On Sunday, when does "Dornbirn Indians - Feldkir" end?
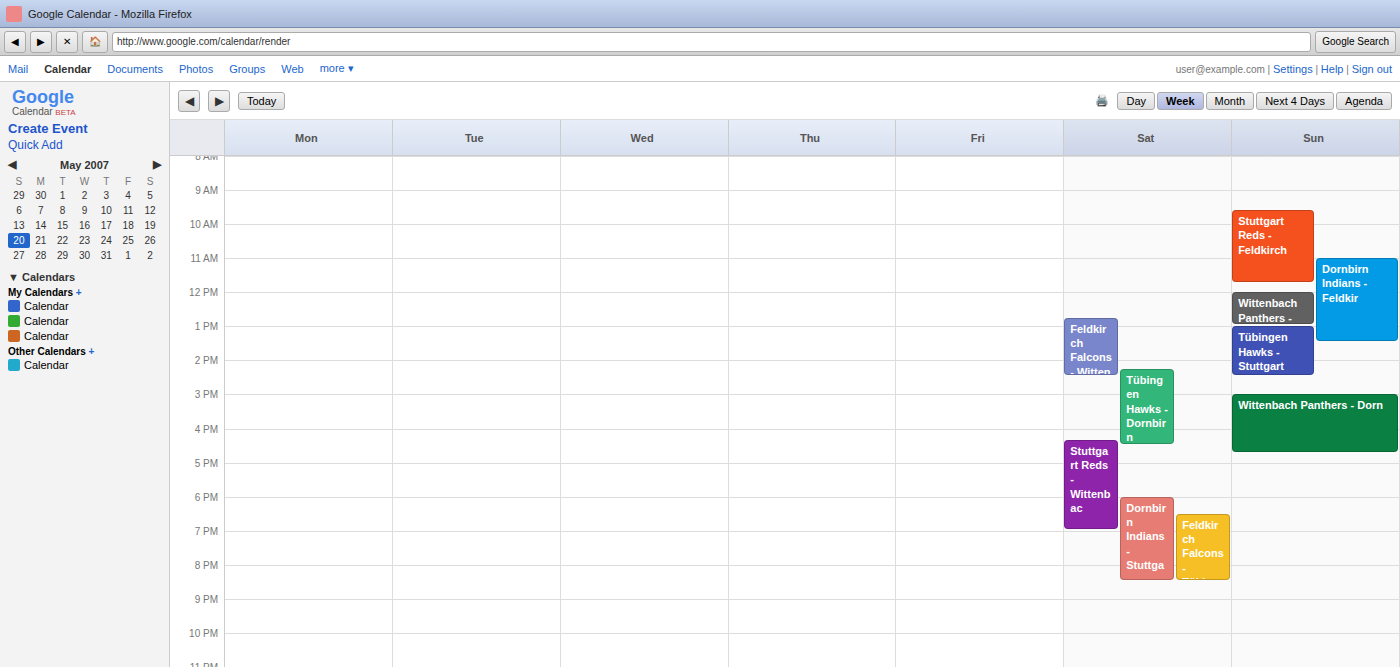
1:30 PM